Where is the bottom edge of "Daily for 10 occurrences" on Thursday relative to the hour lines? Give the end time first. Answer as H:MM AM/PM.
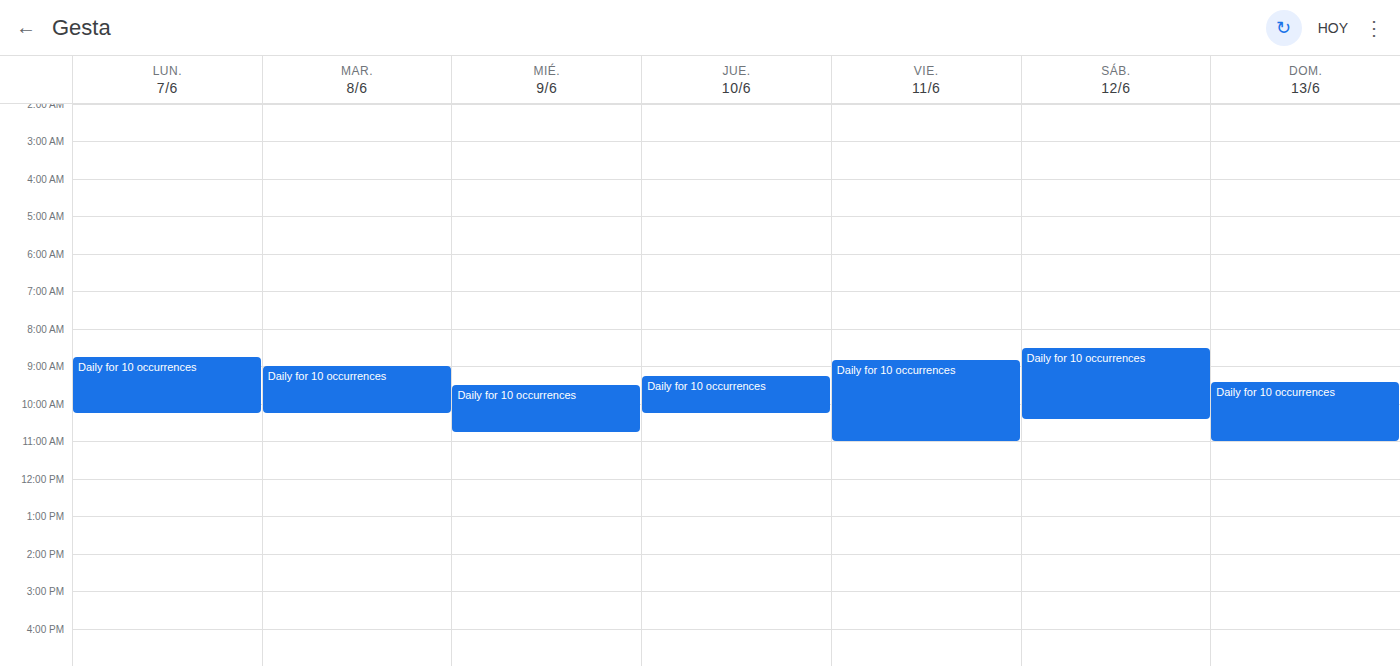
10:15 AM -- neither: a quarter of the way from the 10 AM line to the 11 AM line.